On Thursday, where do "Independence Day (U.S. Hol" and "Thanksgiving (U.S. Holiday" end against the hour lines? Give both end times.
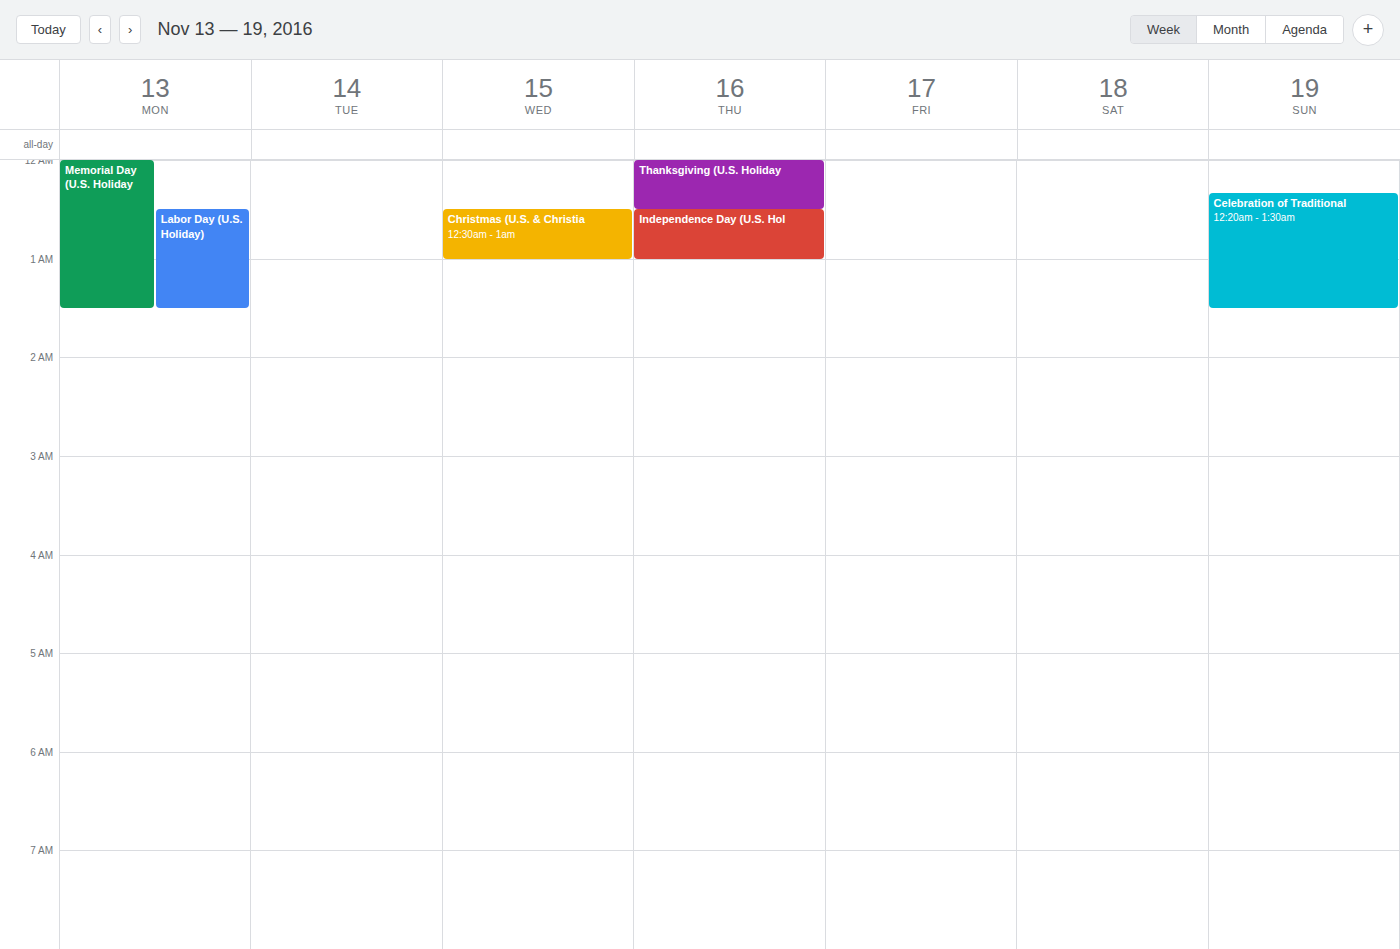
"Independence Day (U.S. Hol": 1:00 AM, exactly on the 1 AM line. "Thanksgiving (U.S. Holiday": 12:30 AM, halfway between the 12 AM and 1 AM lines.